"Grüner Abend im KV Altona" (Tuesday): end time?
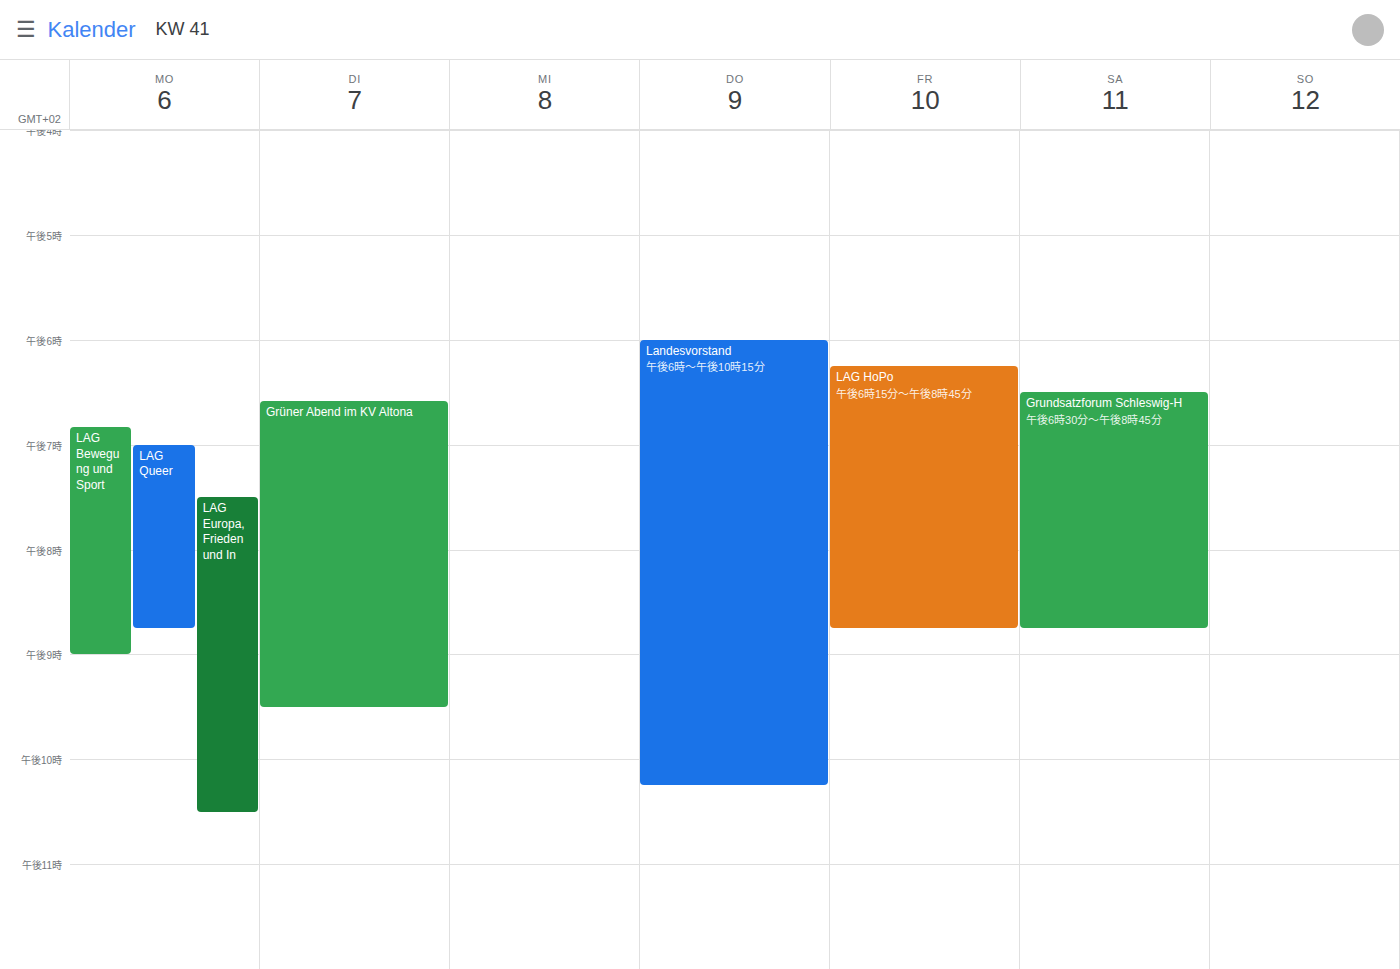
9:30 PM